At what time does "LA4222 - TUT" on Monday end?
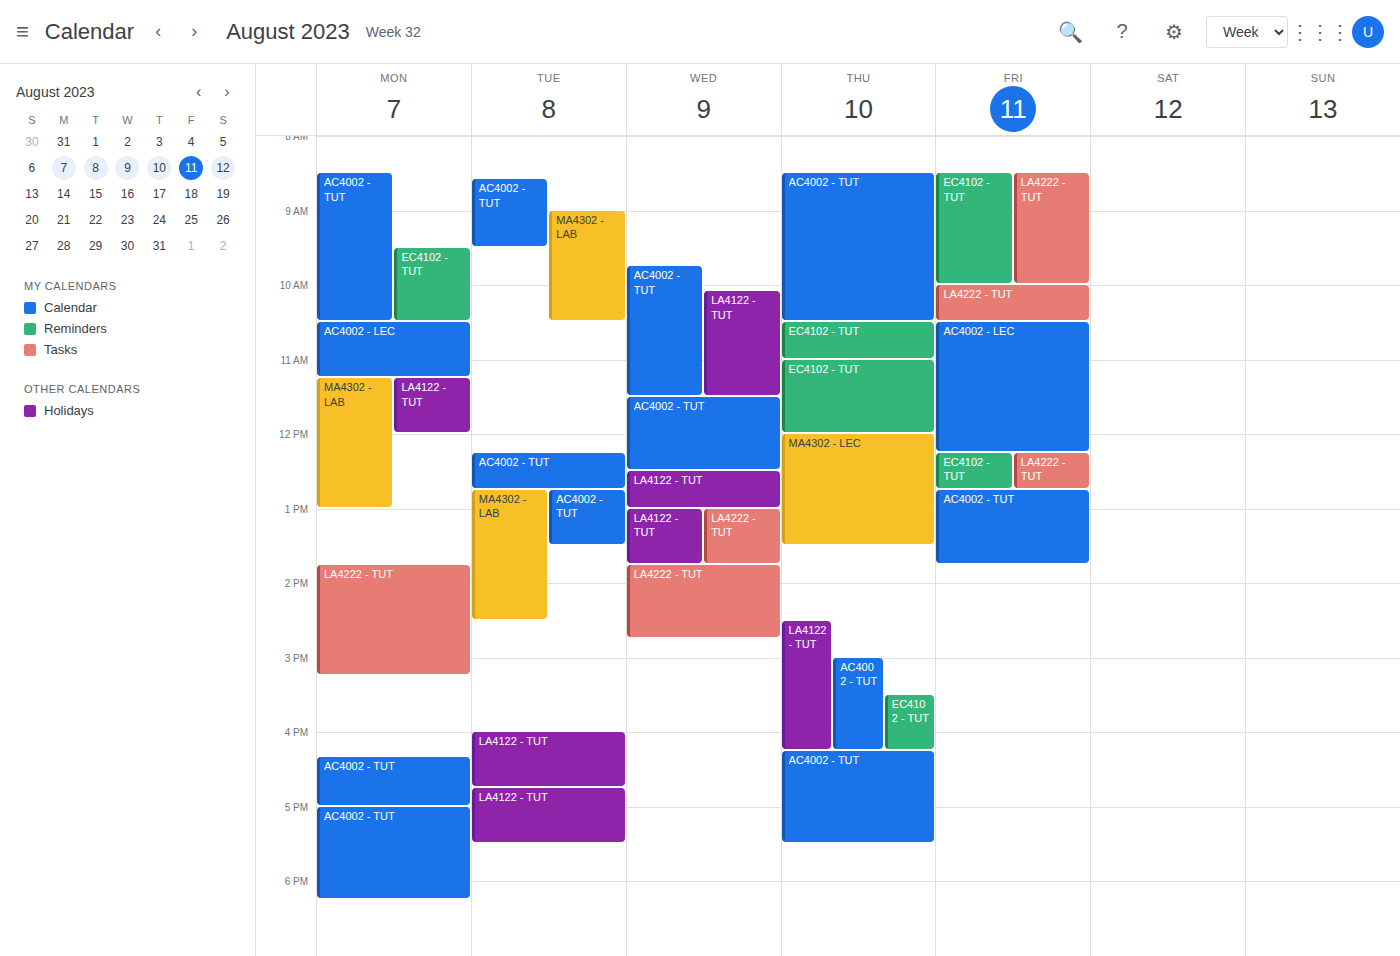
3:15 PM